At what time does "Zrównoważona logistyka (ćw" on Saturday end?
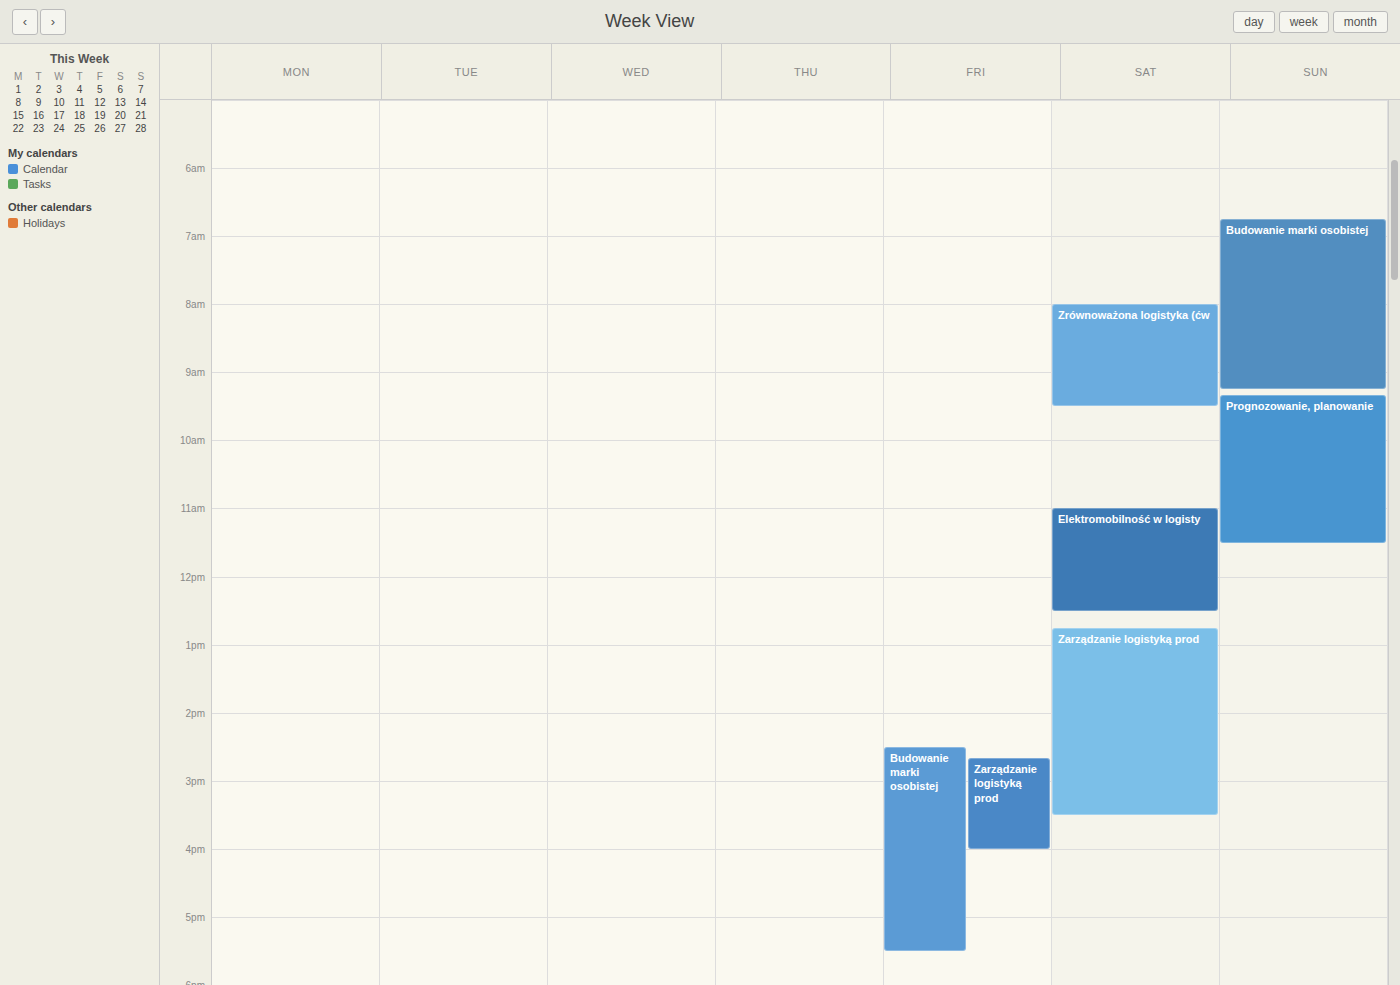
9:30 AM